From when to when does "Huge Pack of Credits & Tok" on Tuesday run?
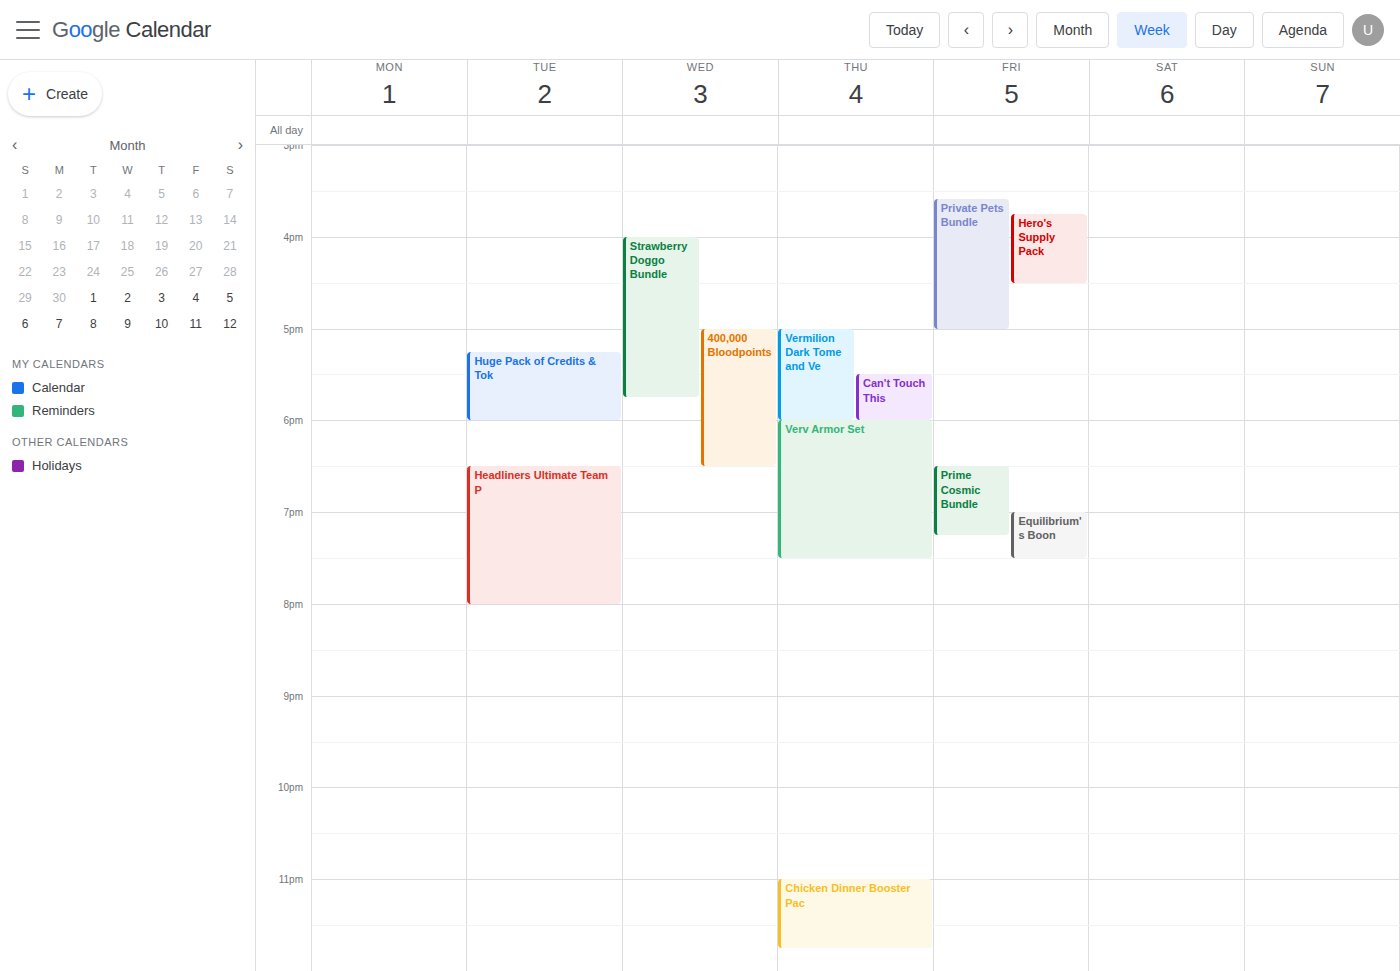
5:15 PM to 6:00 PM